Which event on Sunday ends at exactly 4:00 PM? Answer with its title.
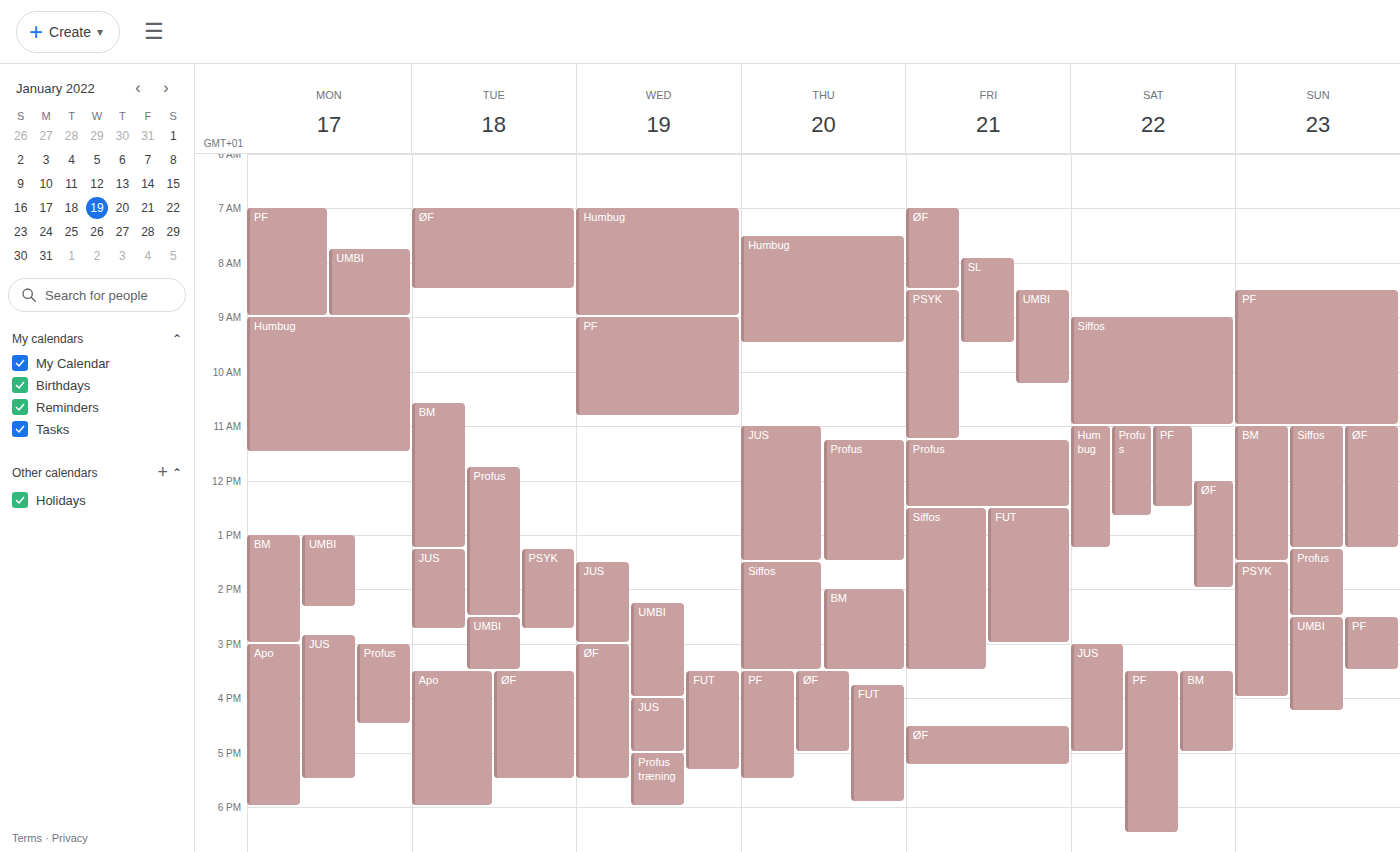
"PSYK"